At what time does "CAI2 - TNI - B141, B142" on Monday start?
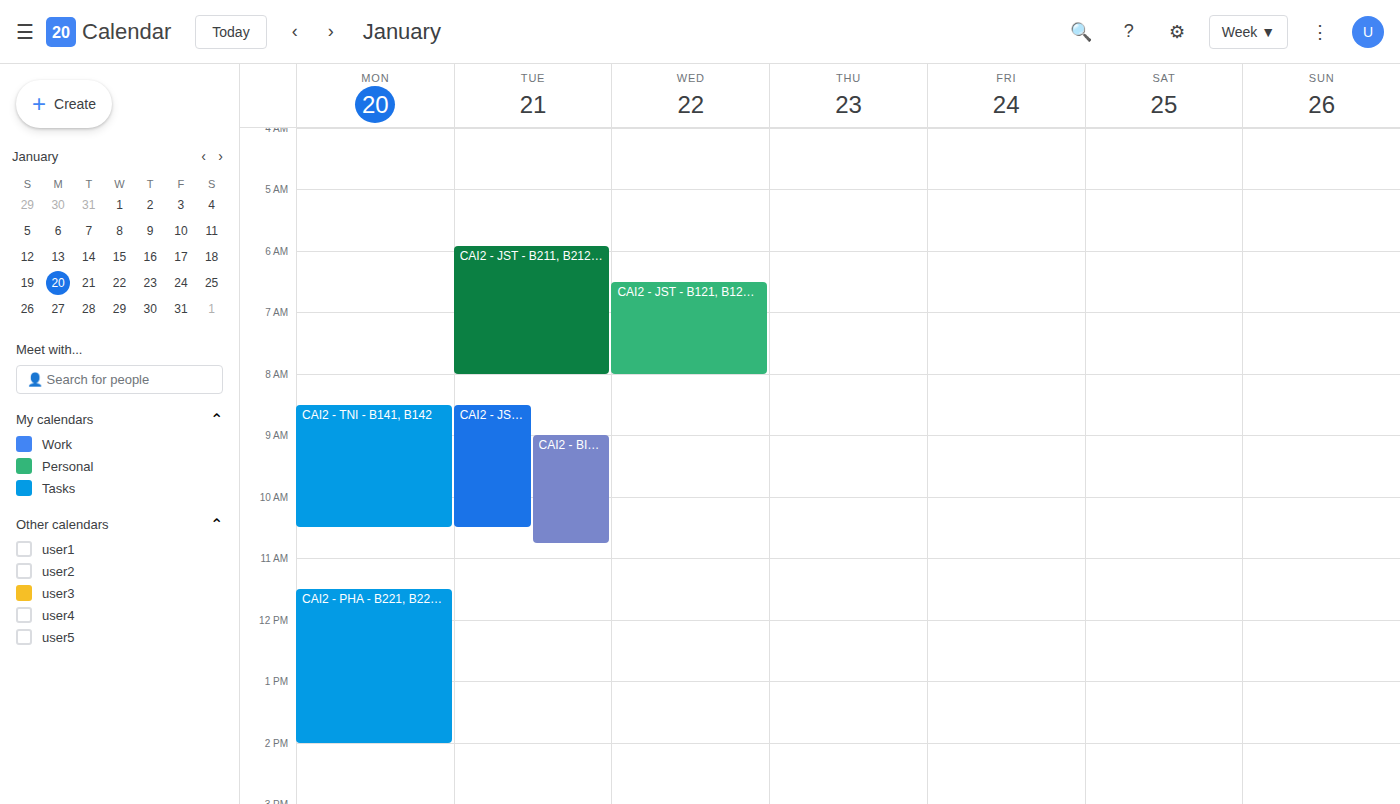
08:30